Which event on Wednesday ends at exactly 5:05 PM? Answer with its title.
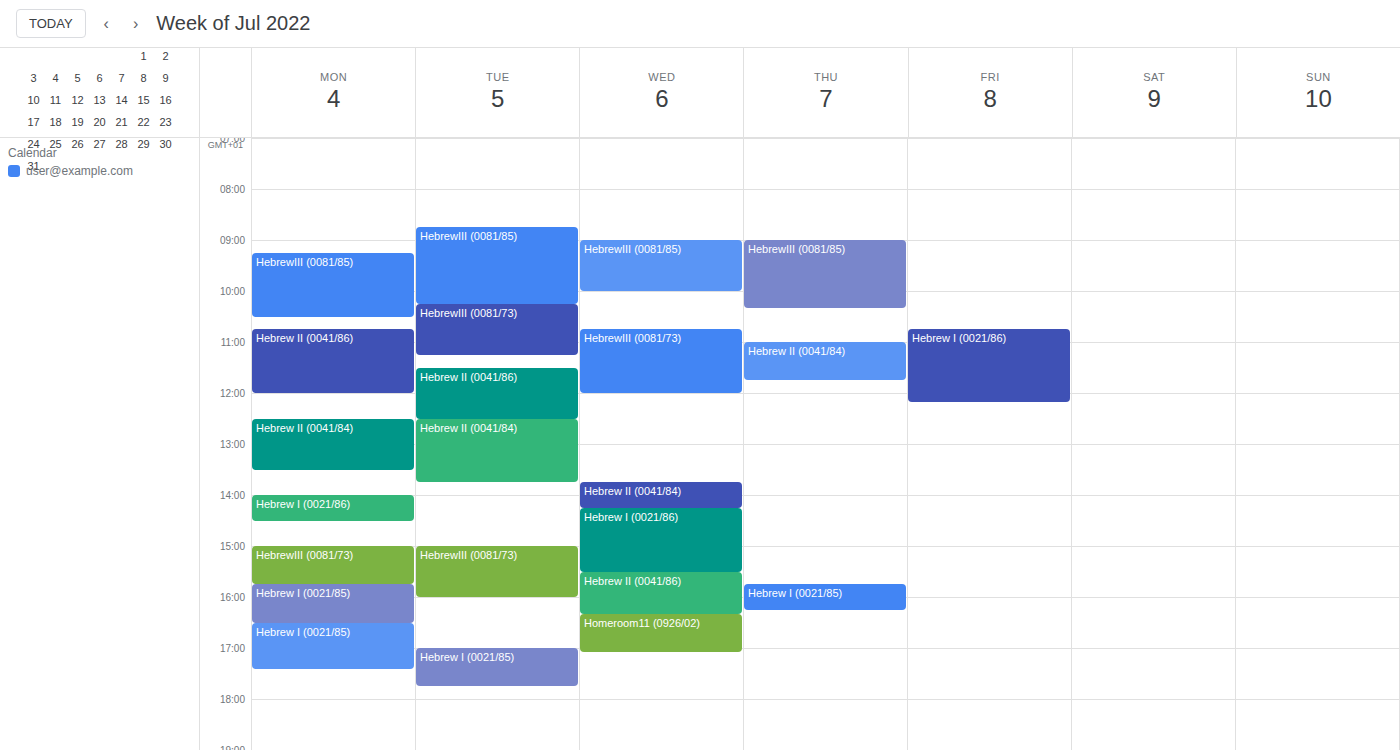
"Homeroom11 (0926/02)"